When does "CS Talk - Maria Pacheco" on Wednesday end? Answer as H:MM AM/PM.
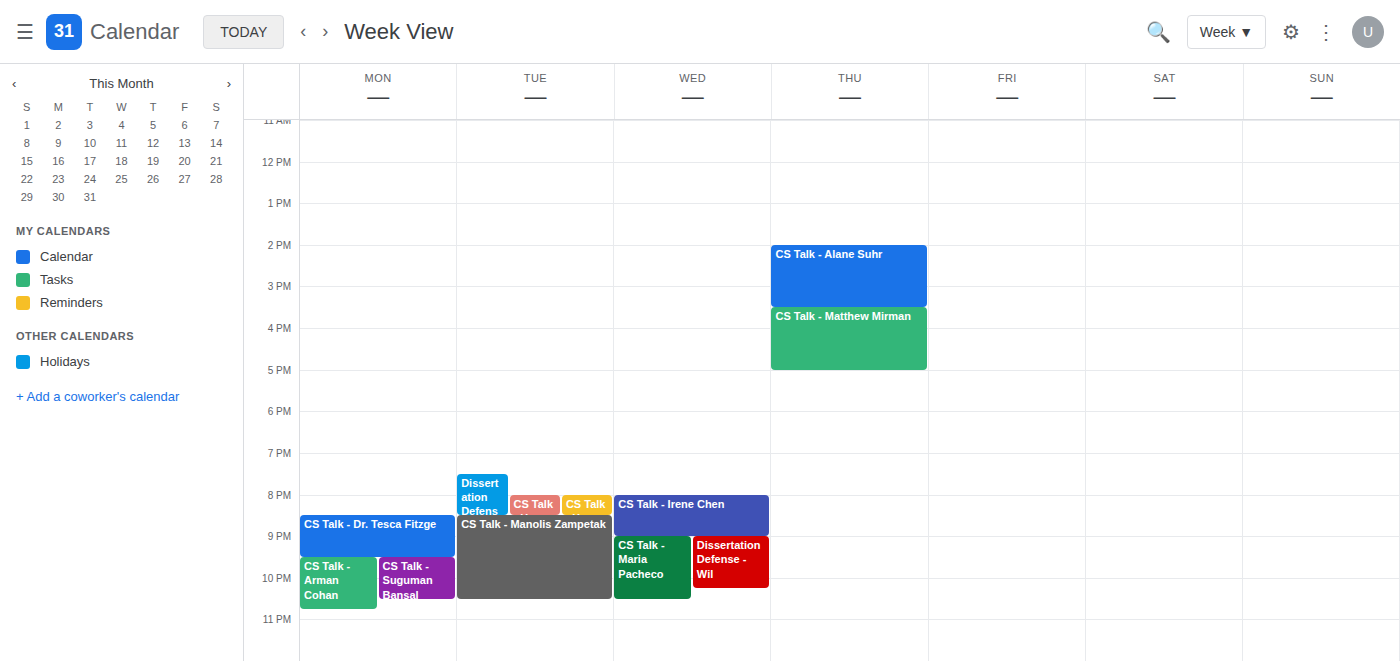
10:30 PM